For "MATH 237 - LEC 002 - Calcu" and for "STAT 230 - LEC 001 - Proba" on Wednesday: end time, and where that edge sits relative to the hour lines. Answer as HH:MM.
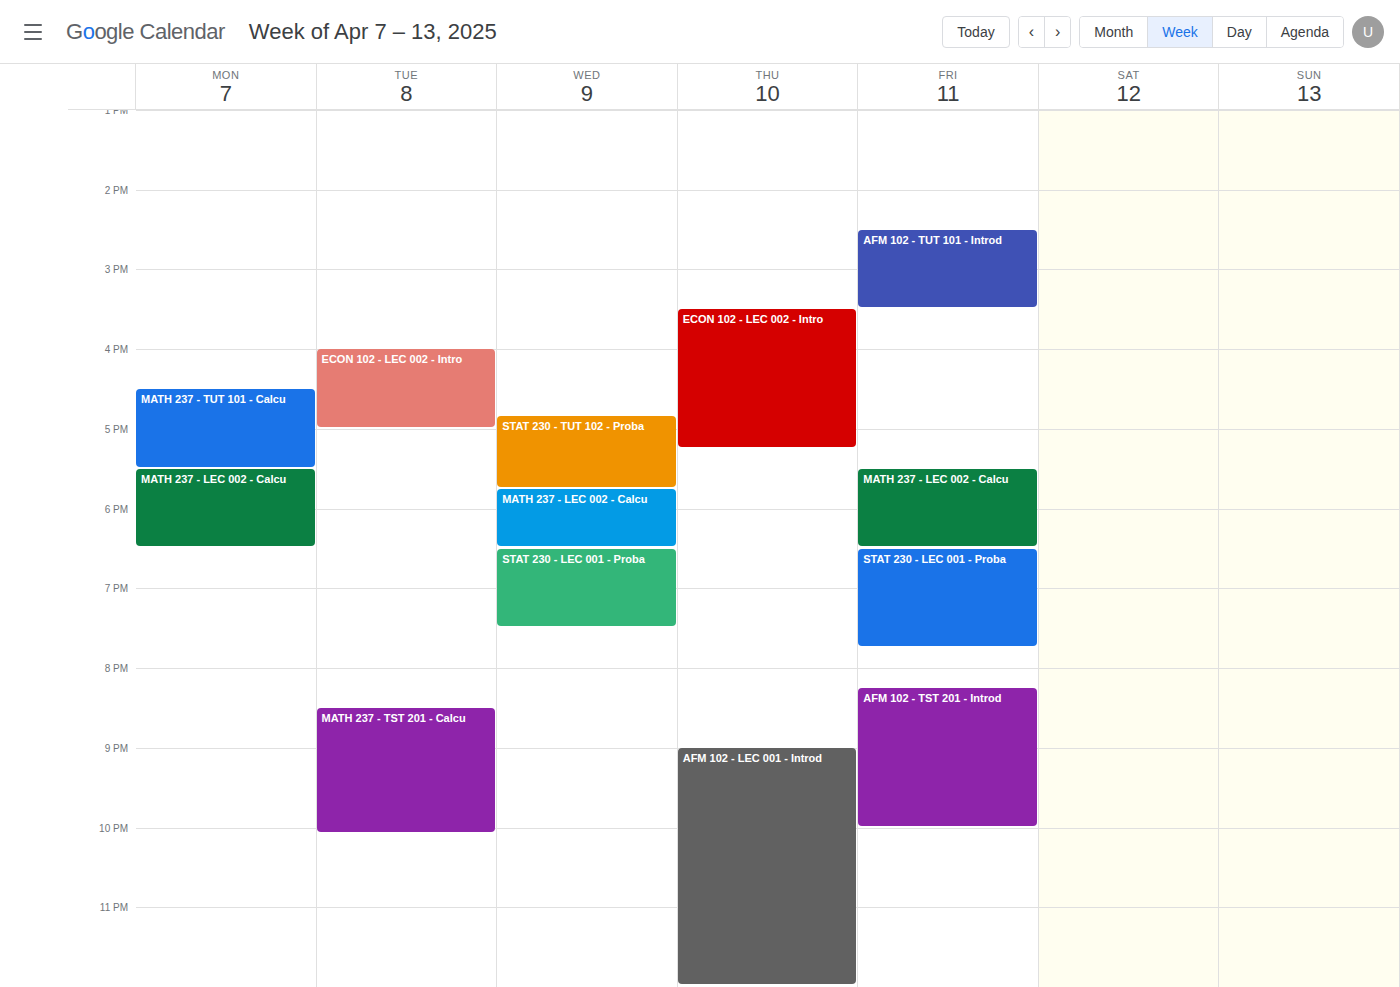
"MATH 237 - LEC 002 - Calcu": 18:30, halfway between the 18:00 and 19:00 lines. "STAT 230 - LEC 001 - Proba": 19:30, halfway between the 19:00 and 20:00 lines.